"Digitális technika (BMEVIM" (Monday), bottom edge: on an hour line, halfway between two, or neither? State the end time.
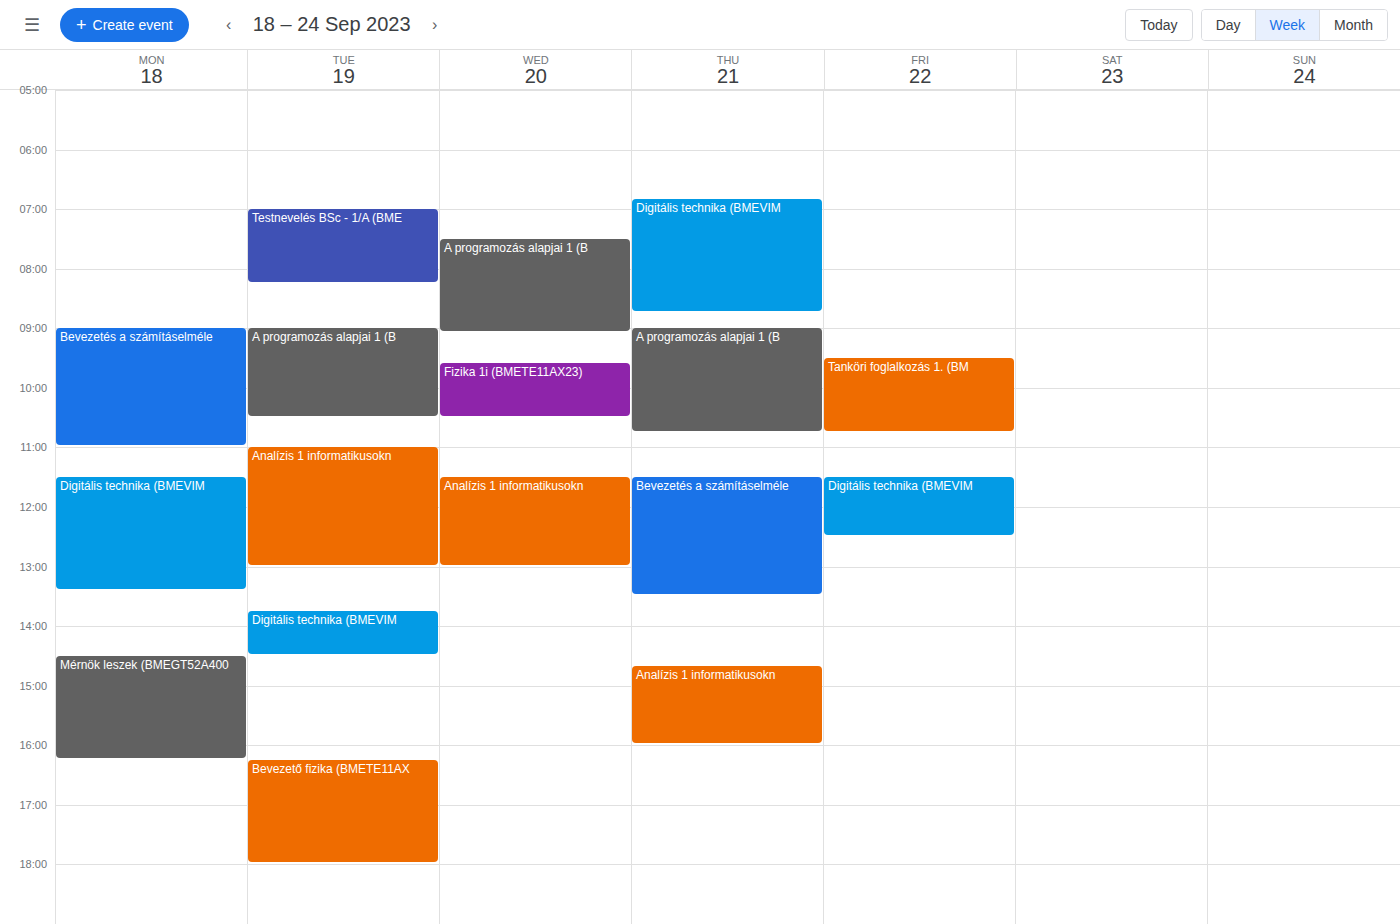
1:25 PM -- neither: 25 minutes below the 1 PM line and 35 minutes above the 2 PM line.